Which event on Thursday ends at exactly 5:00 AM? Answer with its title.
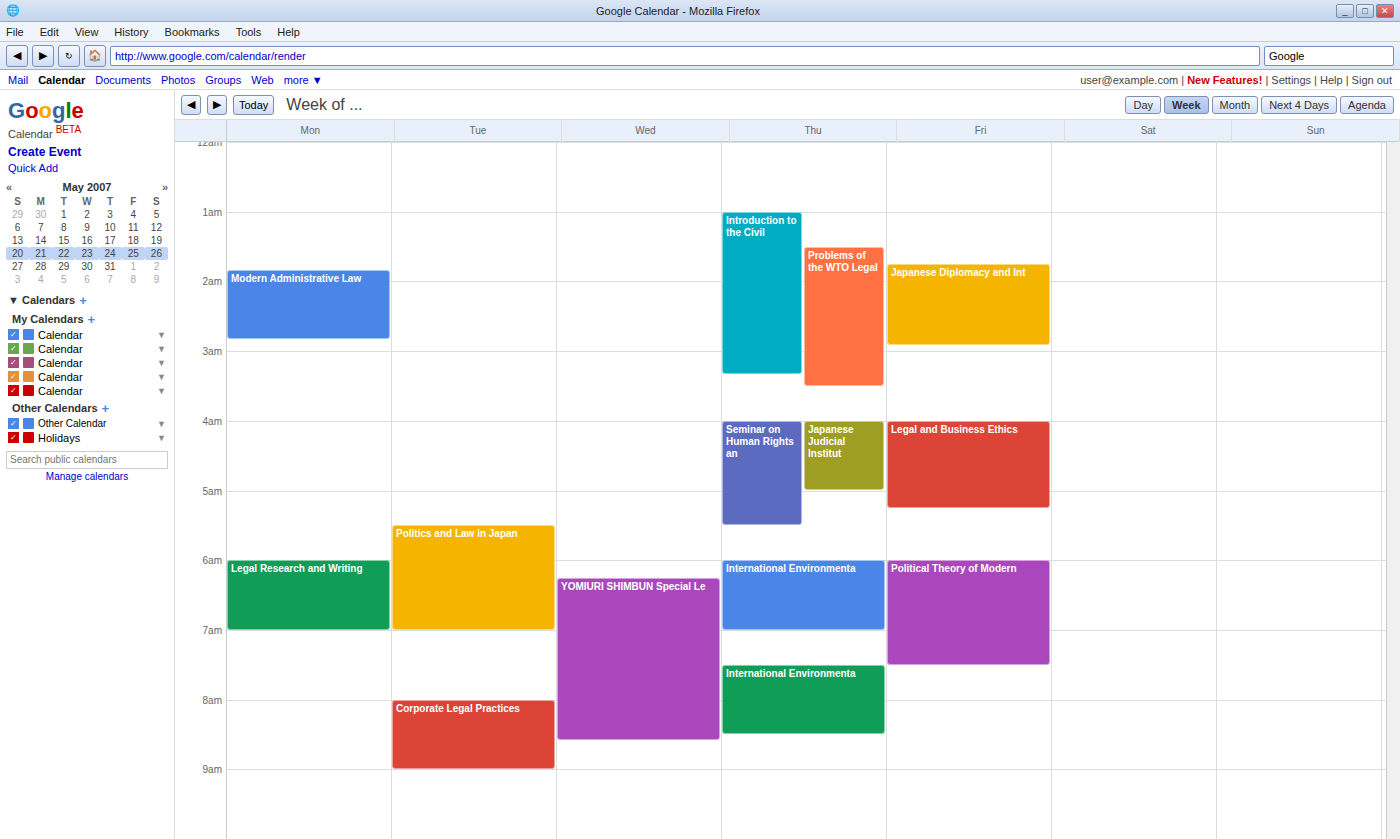
"Japanese Judicial Institut"